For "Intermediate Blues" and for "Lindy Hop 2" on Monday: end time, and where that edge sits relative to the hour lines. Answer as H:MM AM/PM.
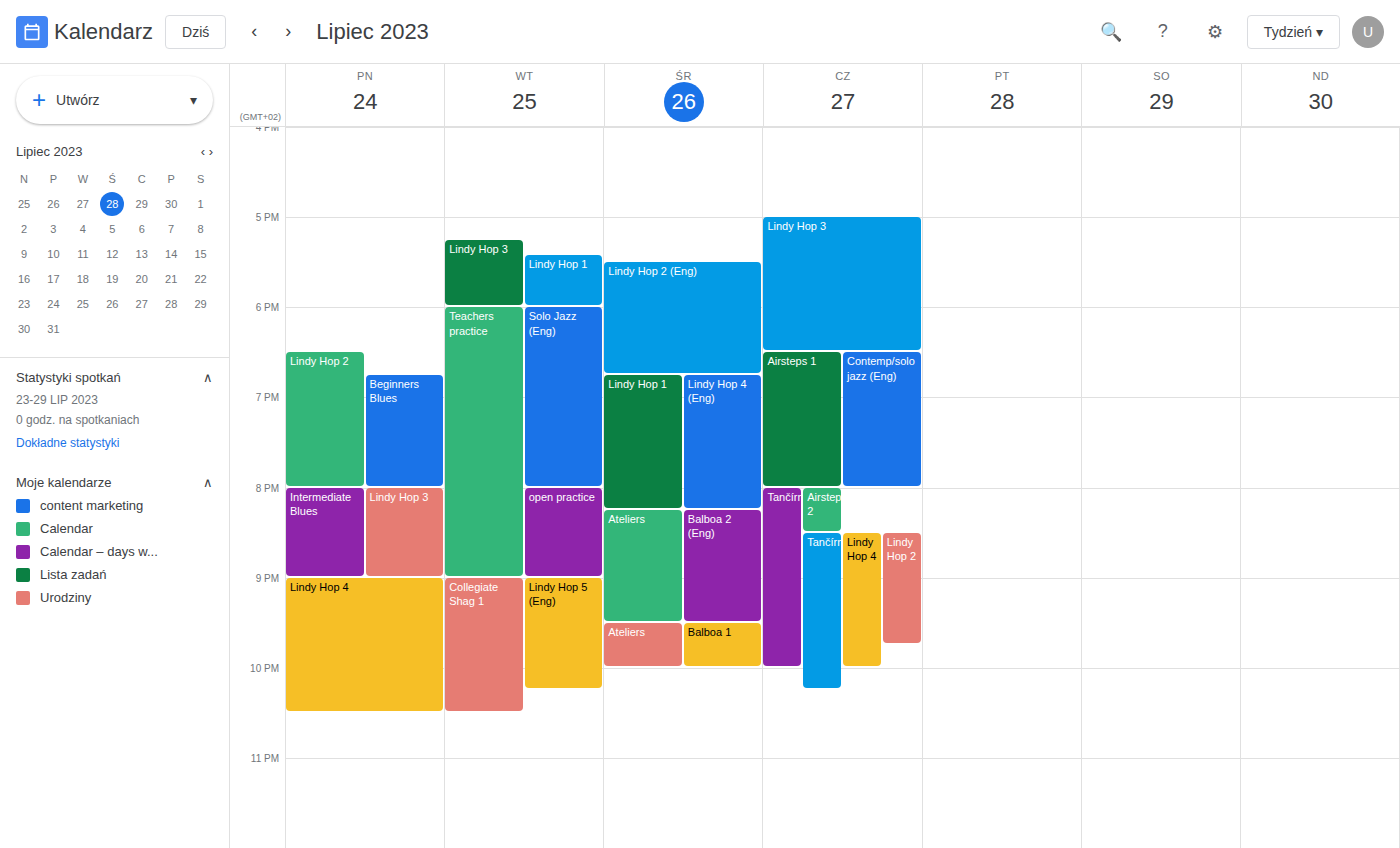
"Intermediate Blues": 9:00 PM, exactly on the 9 PM line. "Lindy Hop 2": 8:00 PM, exactly on the 8 PM line.